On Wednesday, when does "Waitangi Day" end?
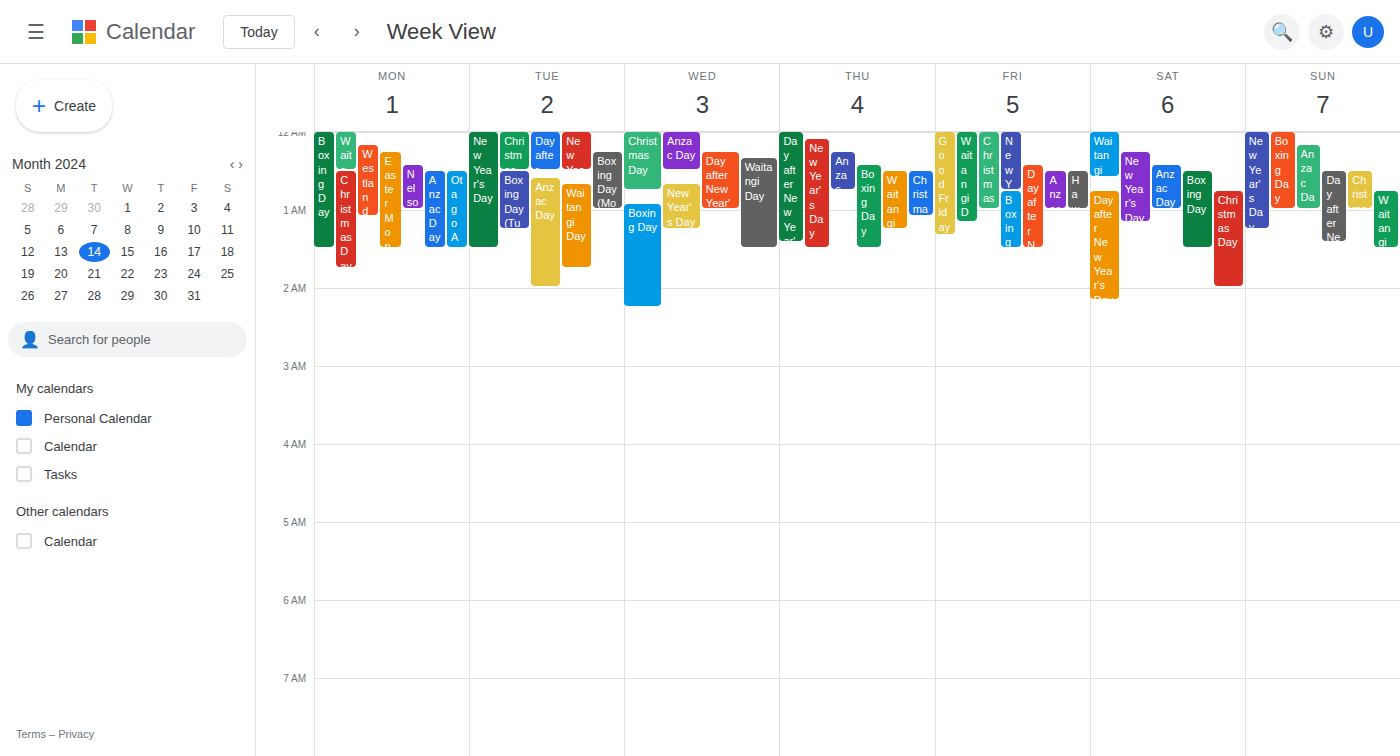
1:30 AM